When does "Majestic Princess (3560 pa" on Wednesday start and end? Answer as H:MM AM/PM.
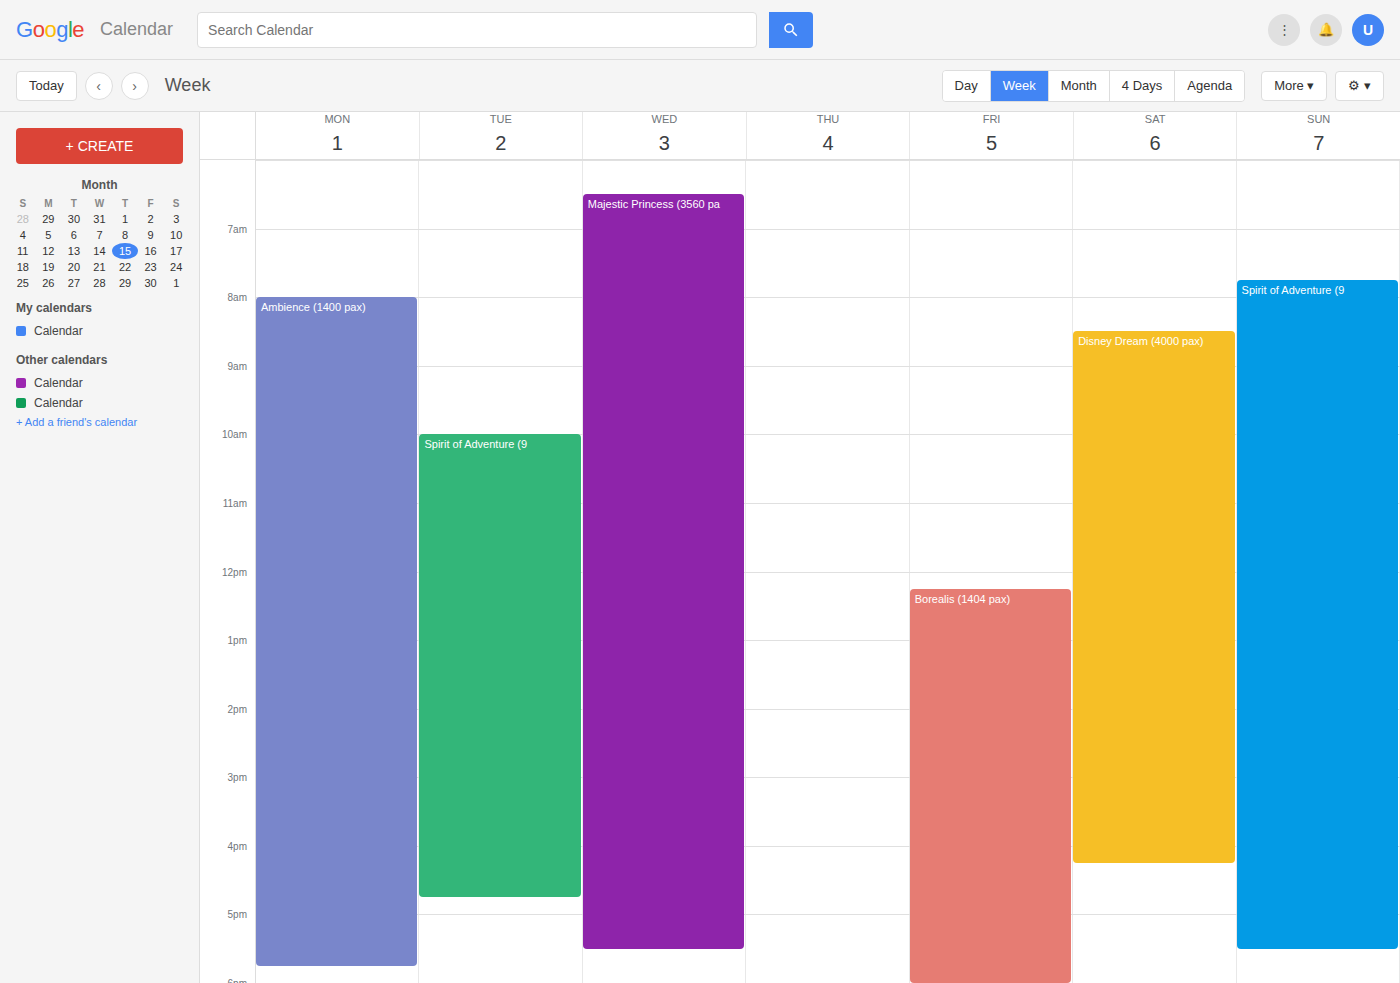
6:30 AM to 5:30 PM